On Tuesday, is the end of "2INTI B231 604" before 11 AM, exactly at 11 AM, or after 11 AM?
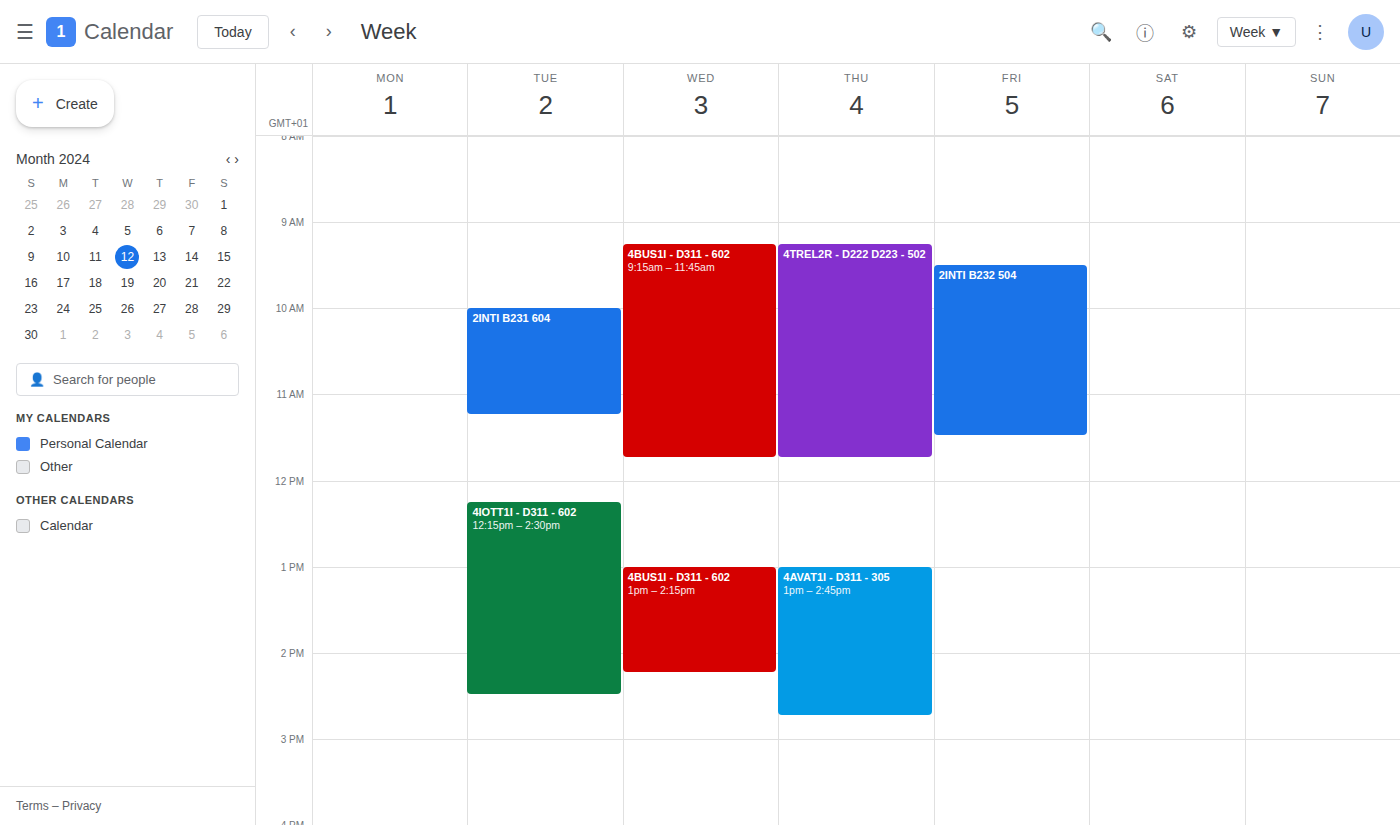
11:15 AM -- after 11 AM, 15 minutes below the 11 AM line.